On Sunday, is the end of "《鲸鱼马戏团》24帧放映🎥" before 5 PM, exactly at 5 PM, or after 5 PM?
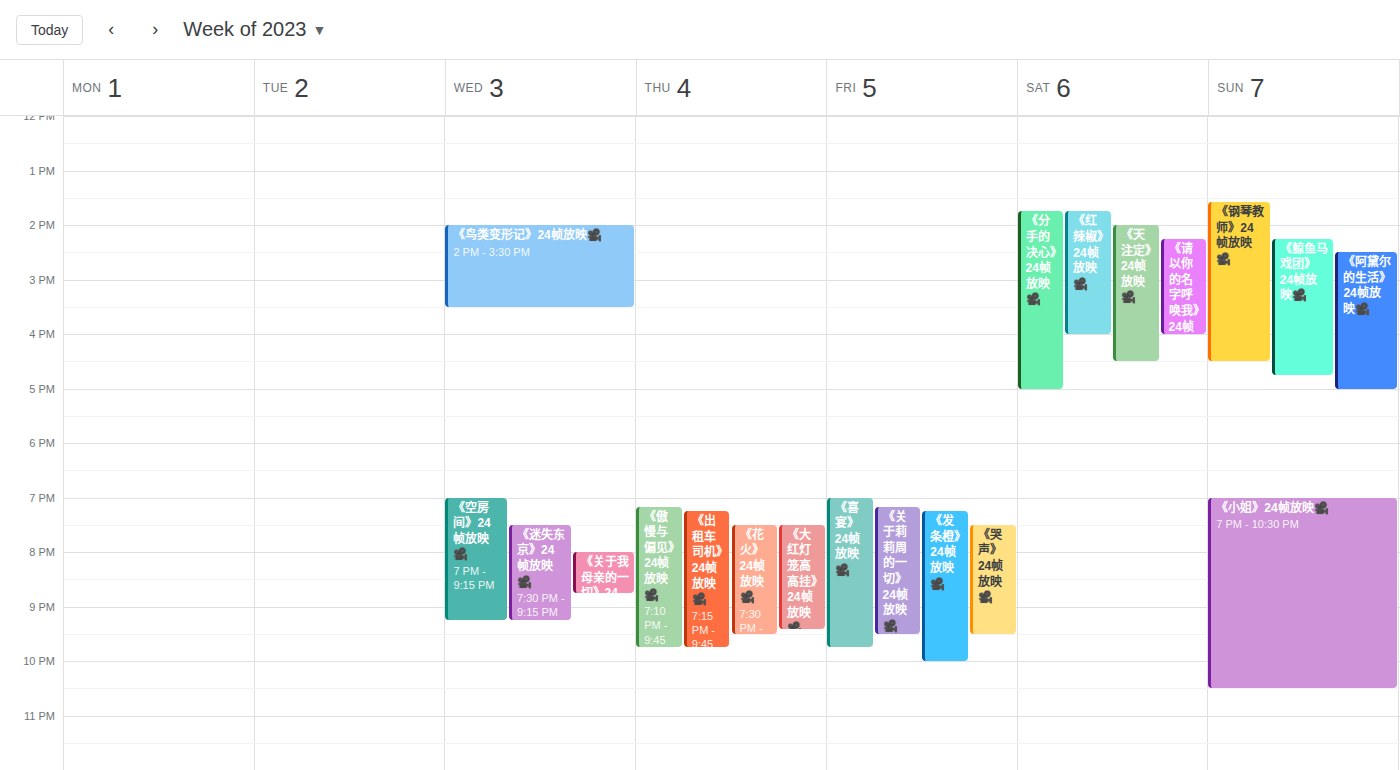
4:45 PM -- before 5 PM, 15 minutes above the 5 PM line.